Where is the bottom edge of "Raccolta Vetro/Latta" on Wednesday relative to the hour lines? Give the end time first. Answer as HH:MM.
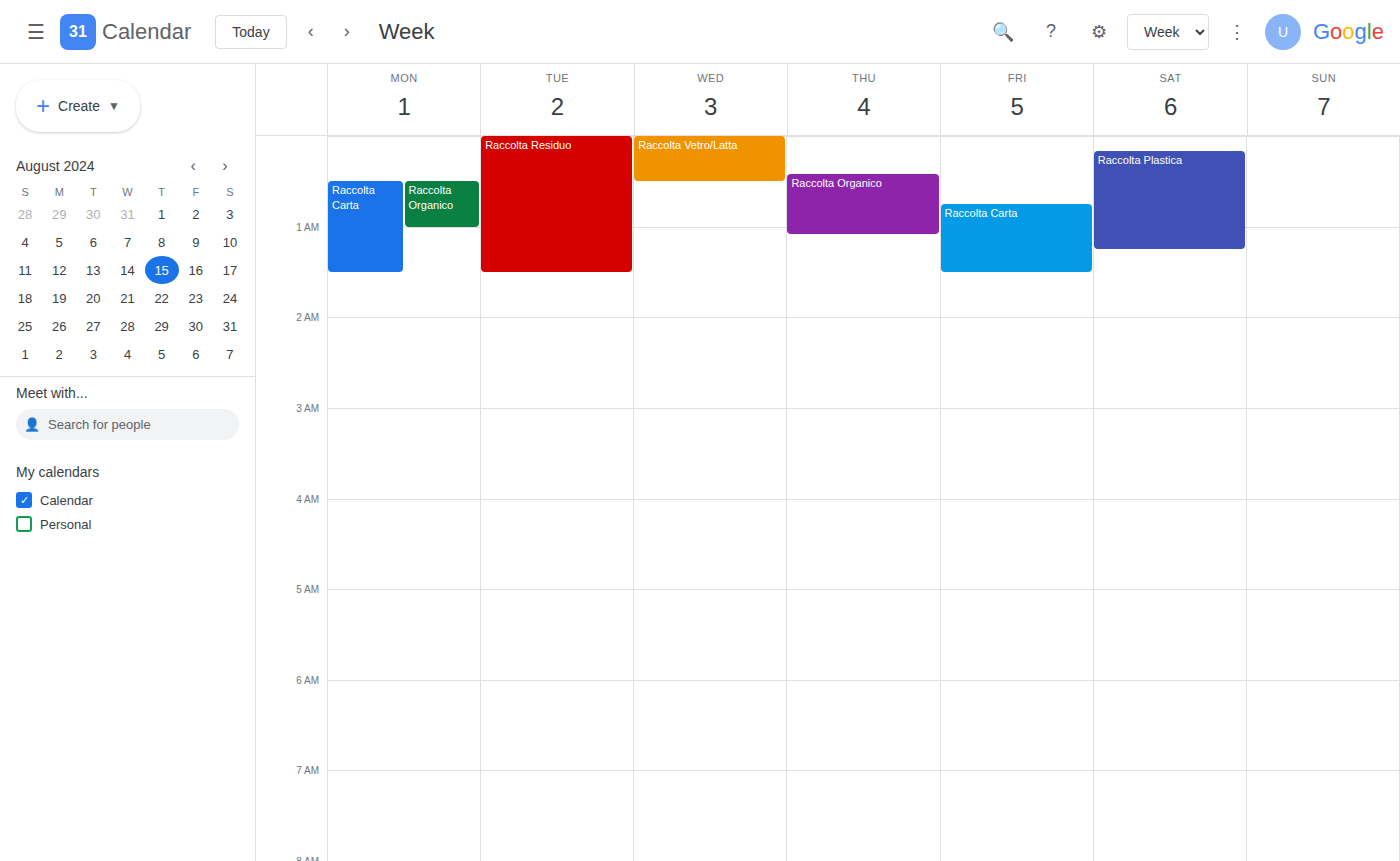
00:30 -- halfway between the 00:00 and 01:00 lines.